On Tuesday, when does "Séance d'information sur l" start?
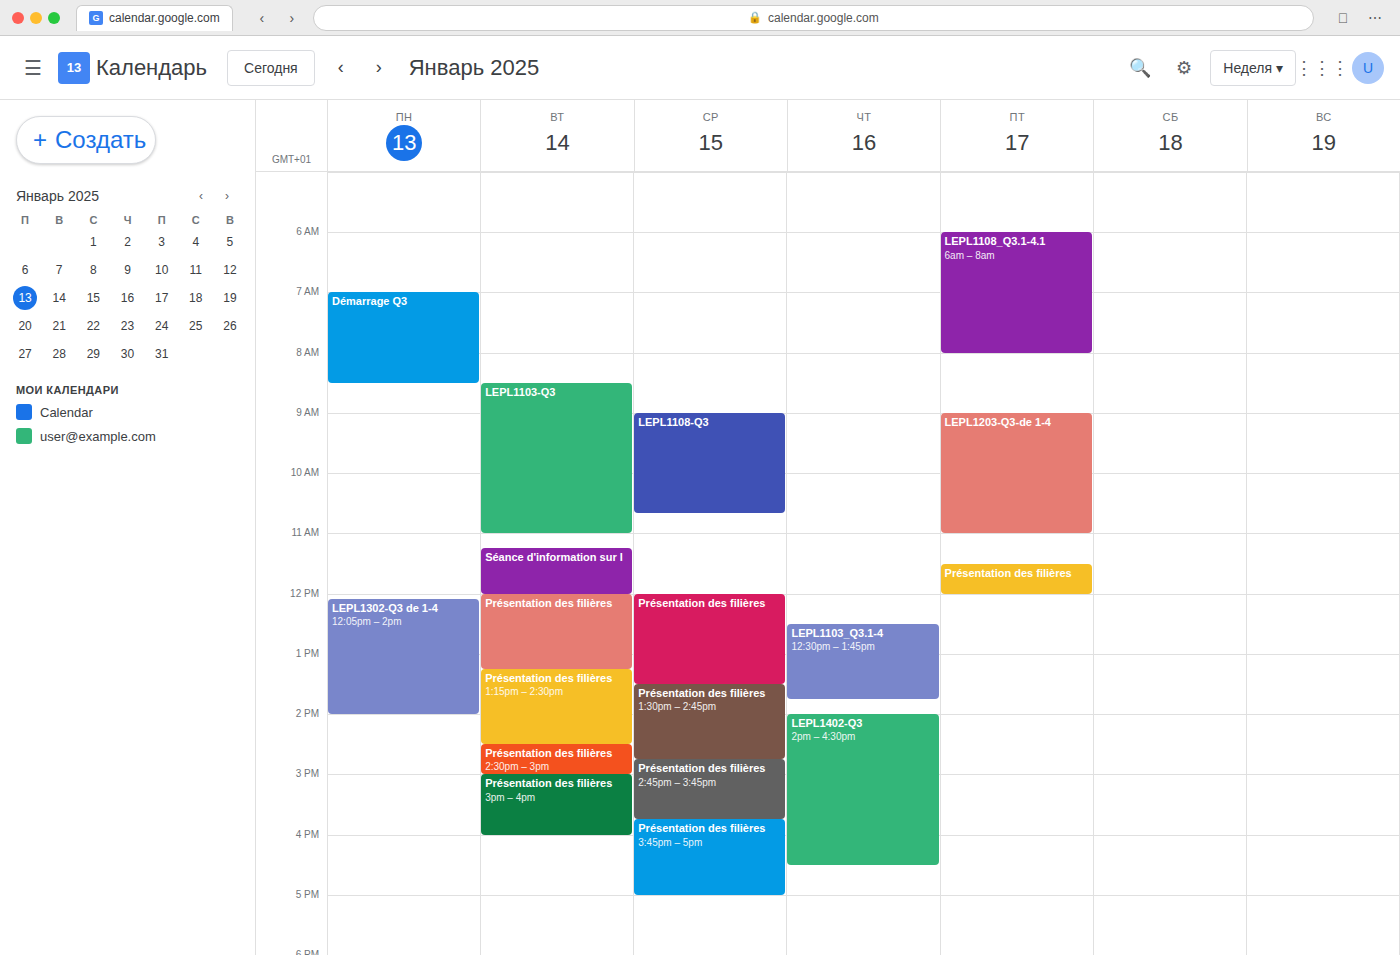
11:15 AM